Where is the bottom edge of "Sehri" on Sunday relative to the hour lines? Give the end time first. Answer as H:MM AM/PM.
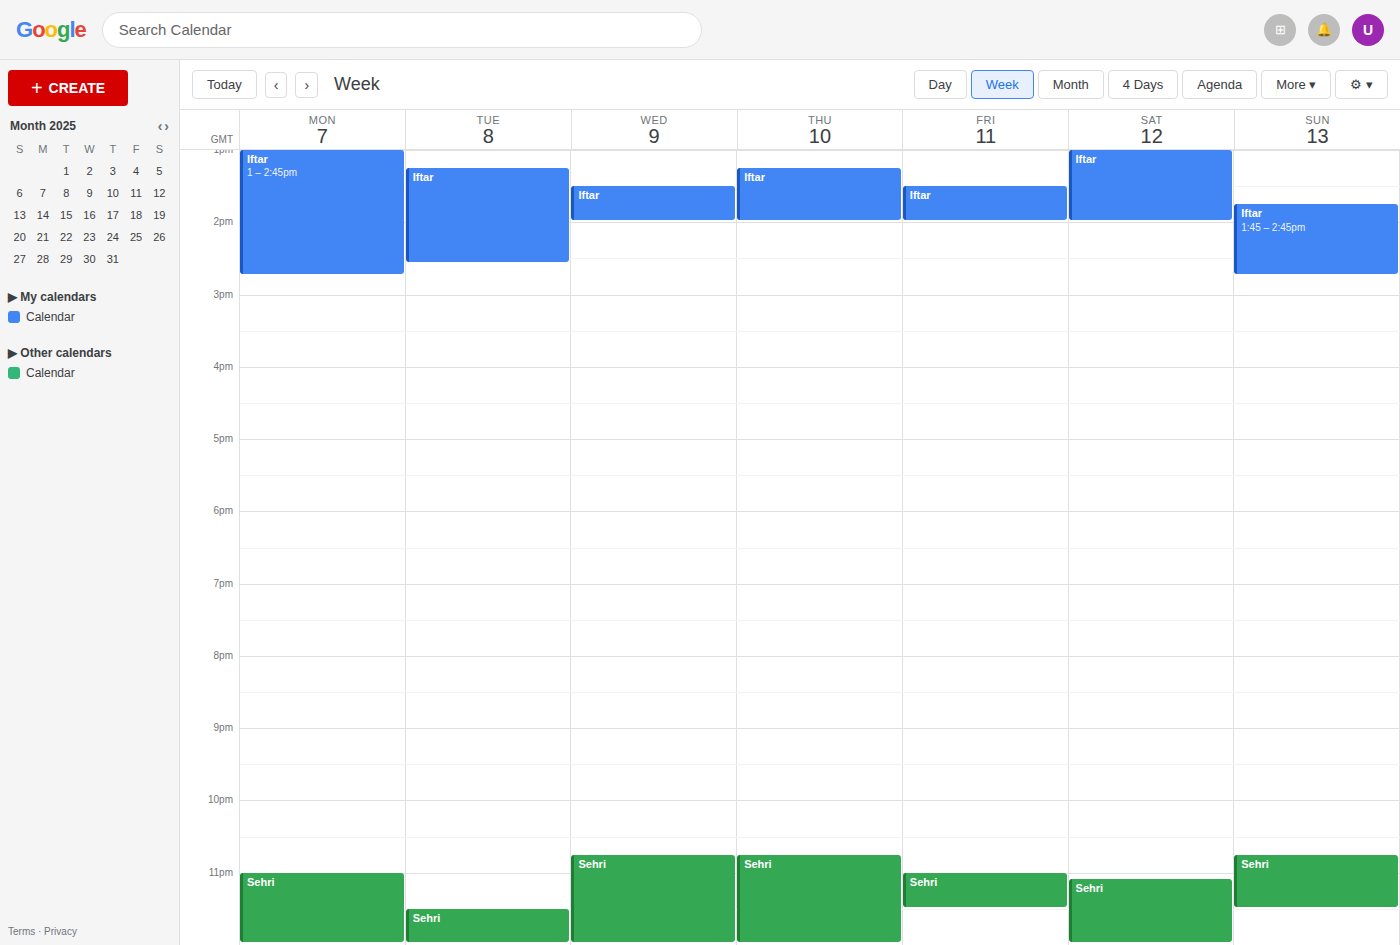
11:30 PM -- halfway between the 11 PM and 12 AM lines.